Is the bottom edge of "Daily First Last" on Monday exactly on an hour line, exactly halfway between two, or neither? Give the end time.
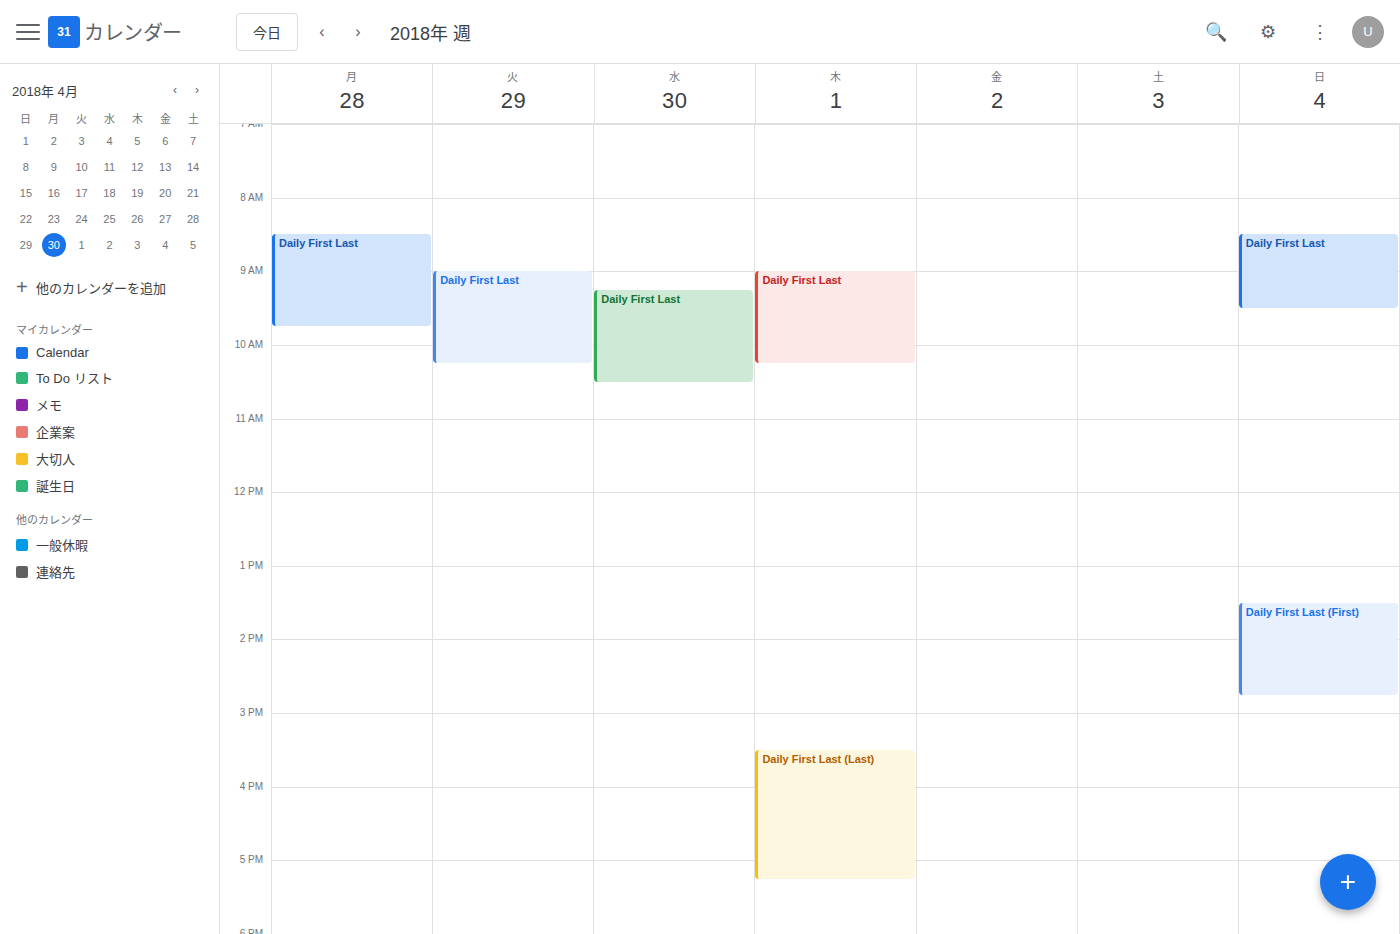
9:45 AM -- neither: three quarters of the way from the 9 AM line to the 10 AM line.